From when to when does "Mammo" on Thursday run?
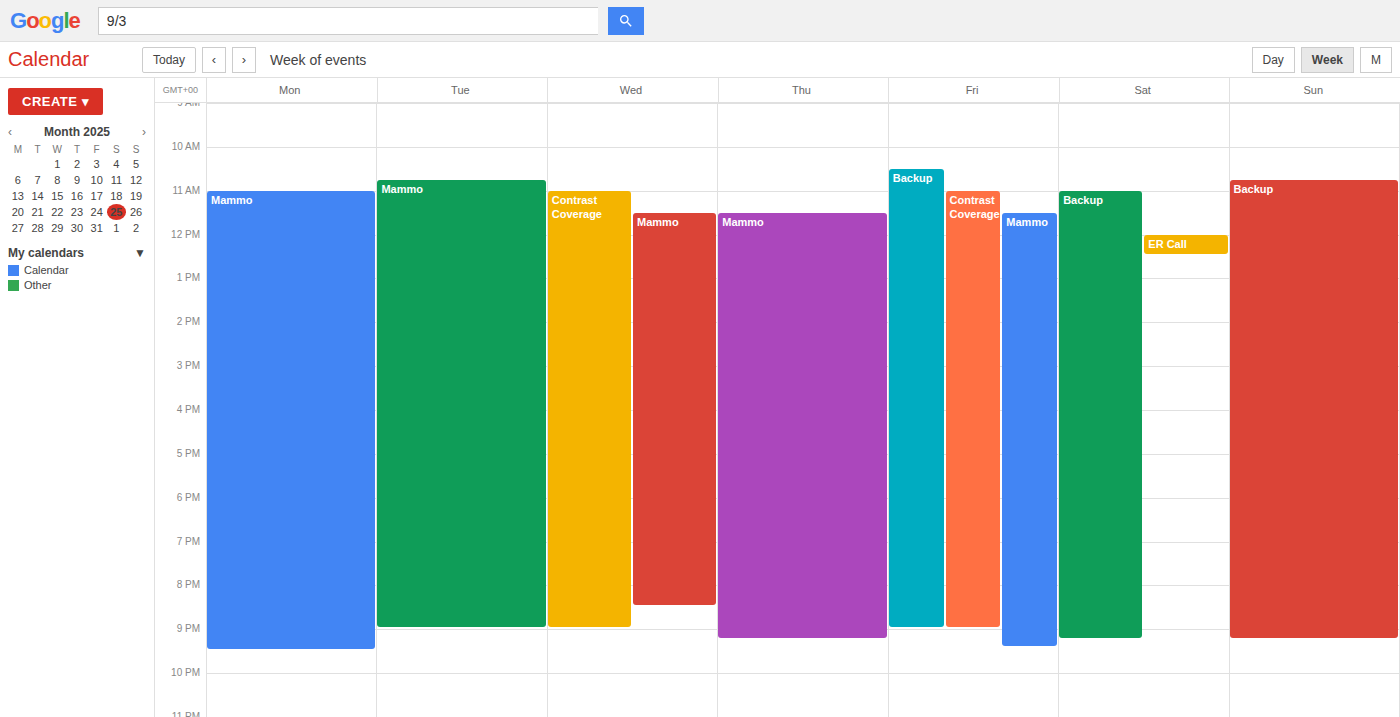
11:30 AM to 9:15 PM